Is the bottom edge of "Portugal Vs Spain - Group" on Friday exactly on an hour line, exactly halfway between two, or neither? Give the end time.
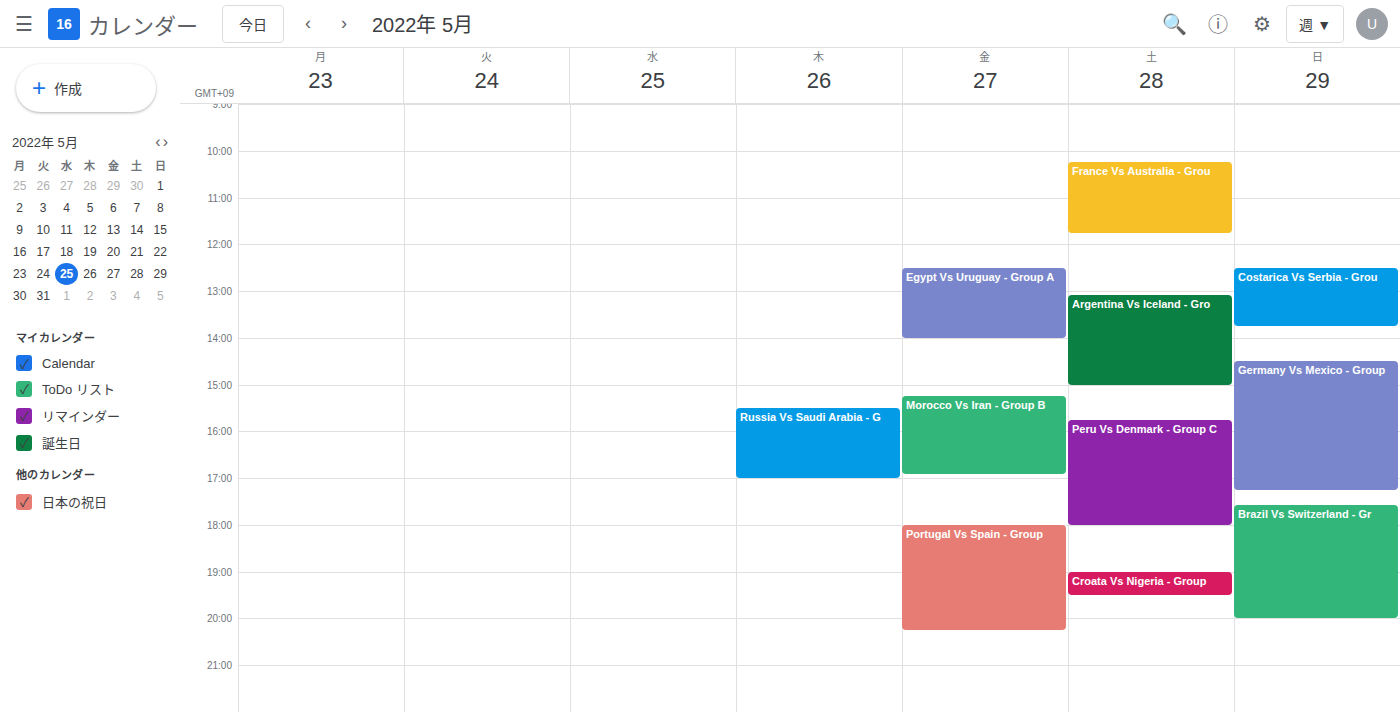
8:15 PM -- neither: a quarter of the way from the 8 PM line to the 9 PM line.